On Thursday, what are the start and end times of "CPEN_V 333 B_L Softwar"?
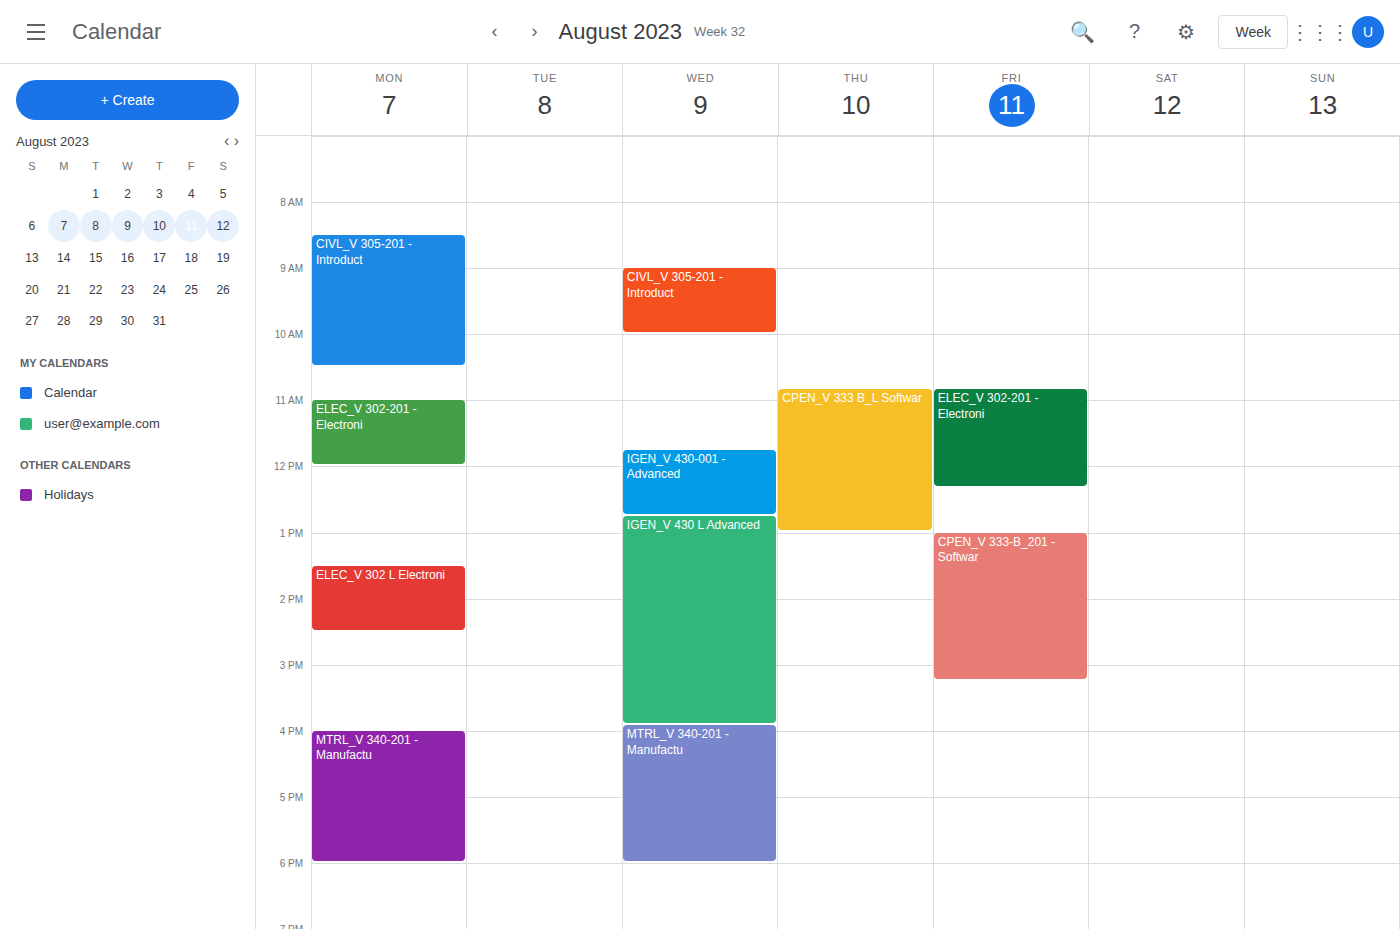
10:50 AM to 1:00 PM